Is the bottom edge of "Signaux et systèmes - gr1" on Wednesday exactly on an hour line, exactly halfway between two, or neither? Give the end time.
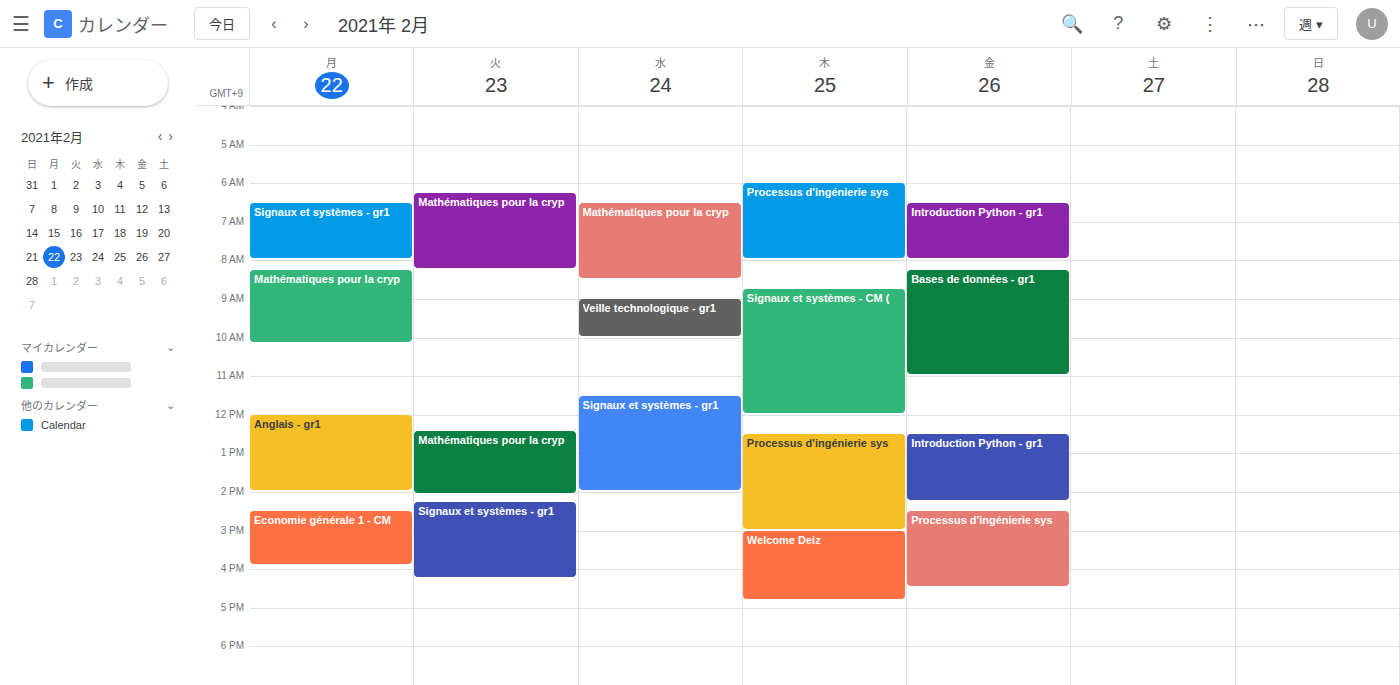
2:00 PM -- exactly on the 2 PM line.